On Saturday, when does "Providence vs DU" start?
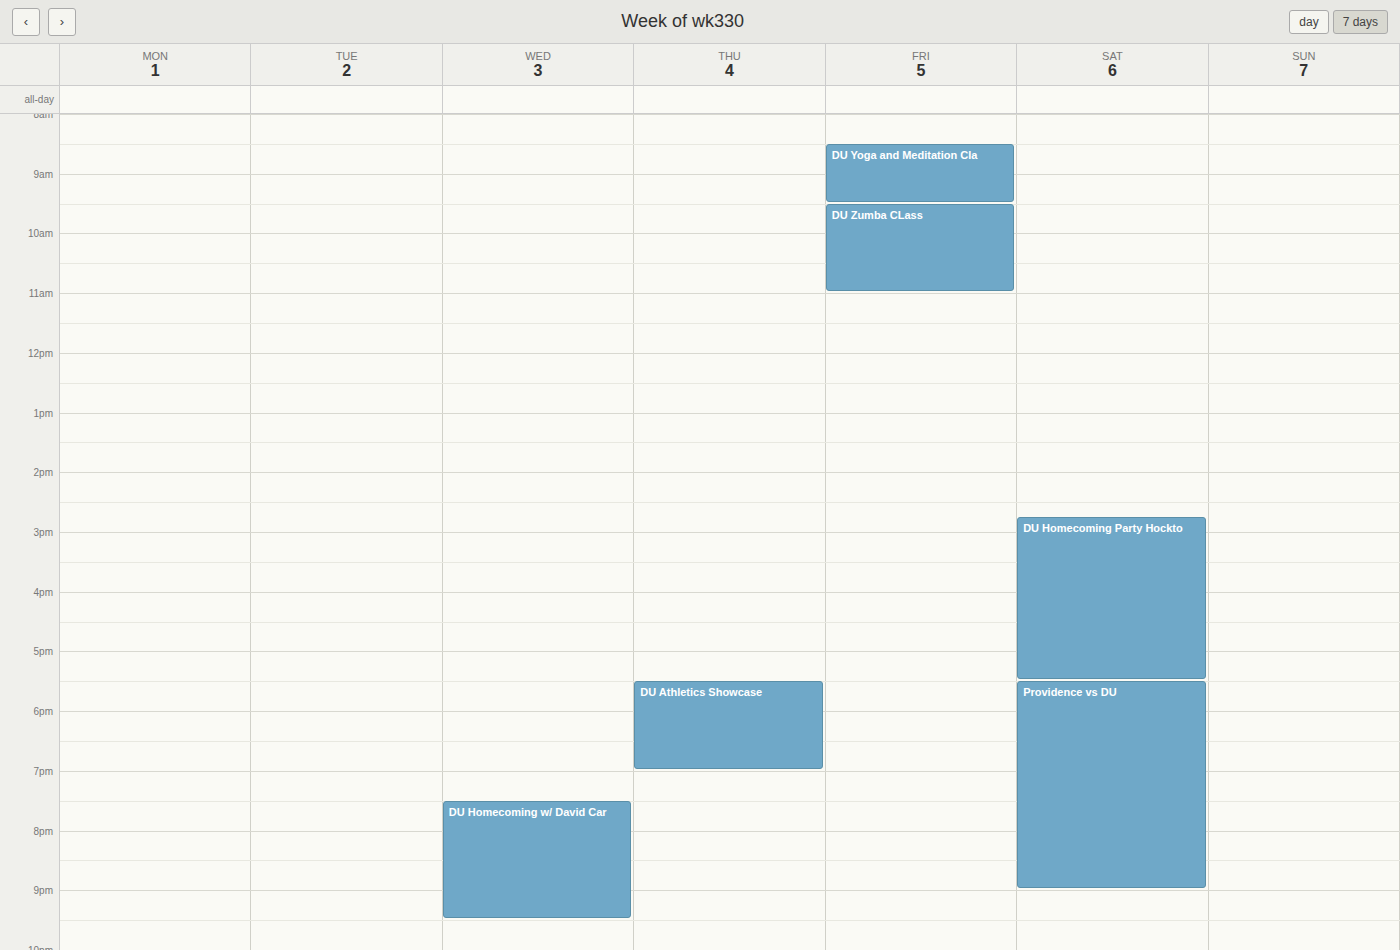
5:30 PM